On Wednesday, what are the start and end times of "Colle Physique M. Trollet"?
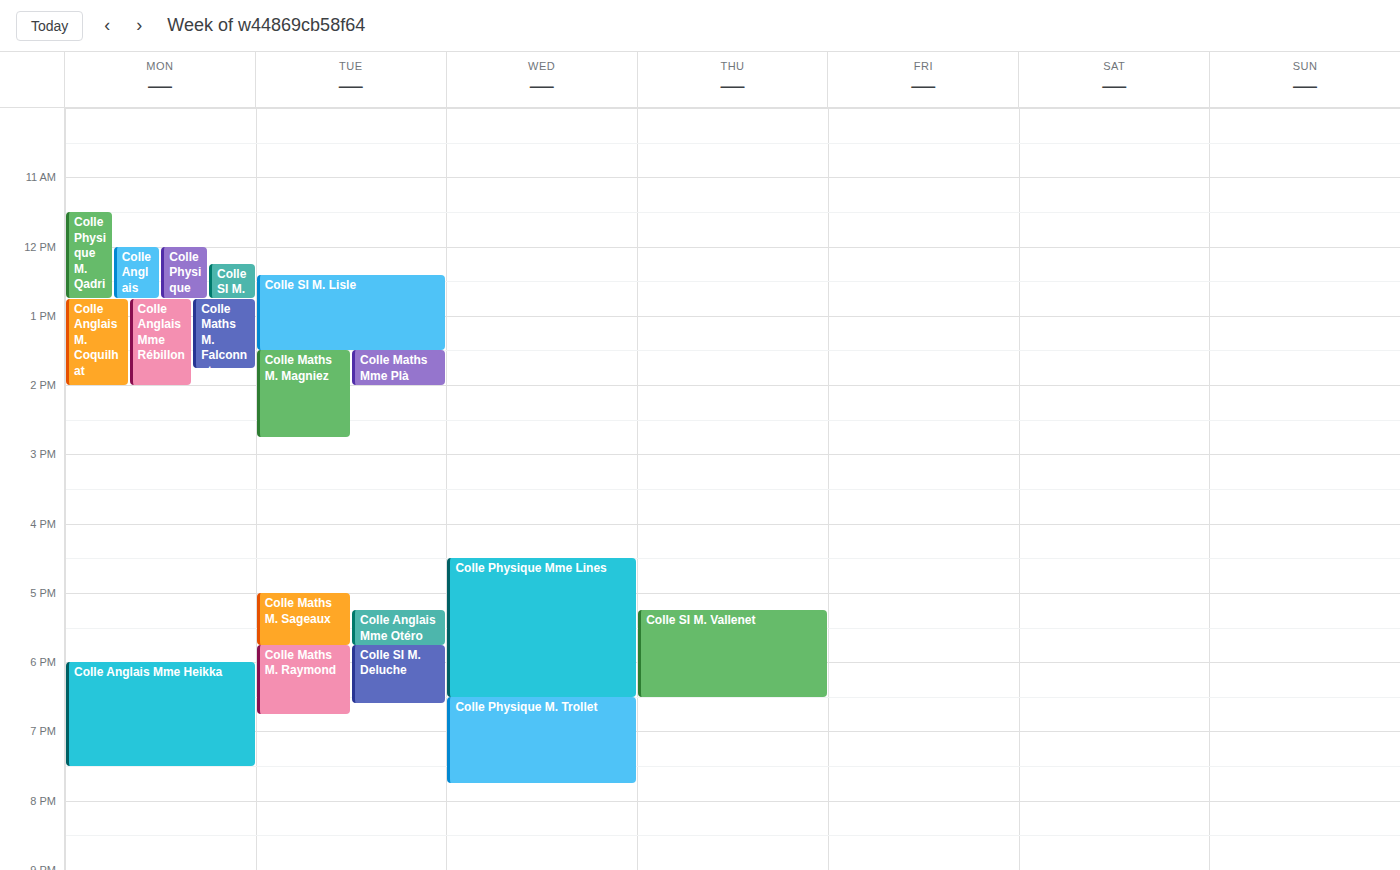
6:30 PM to 7:45 PM